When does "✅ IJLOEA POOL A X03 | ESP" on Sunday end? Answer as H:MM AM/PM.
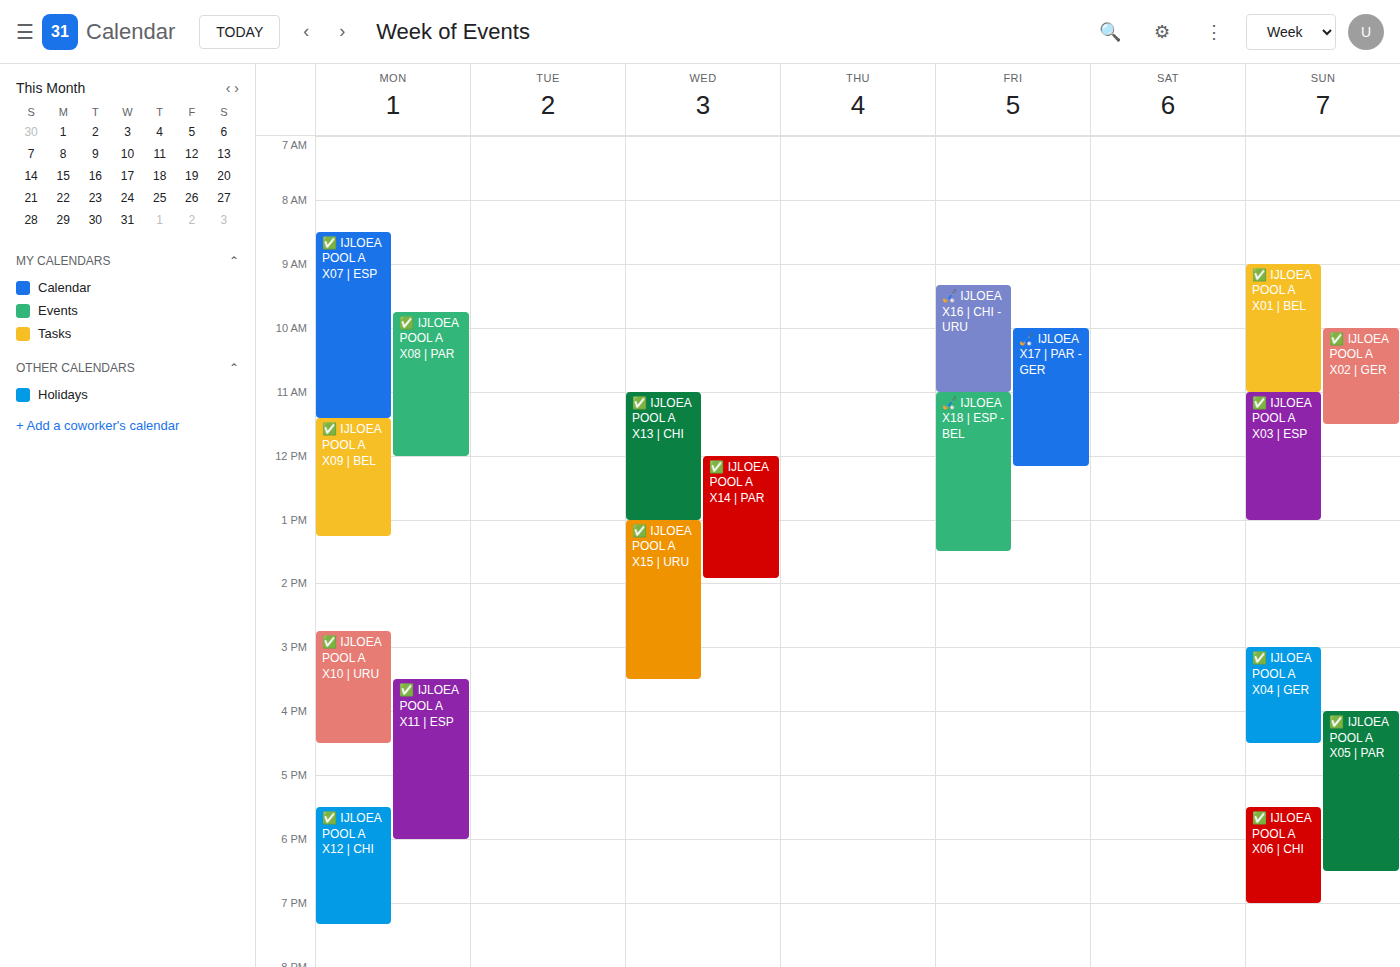
1:00 PM